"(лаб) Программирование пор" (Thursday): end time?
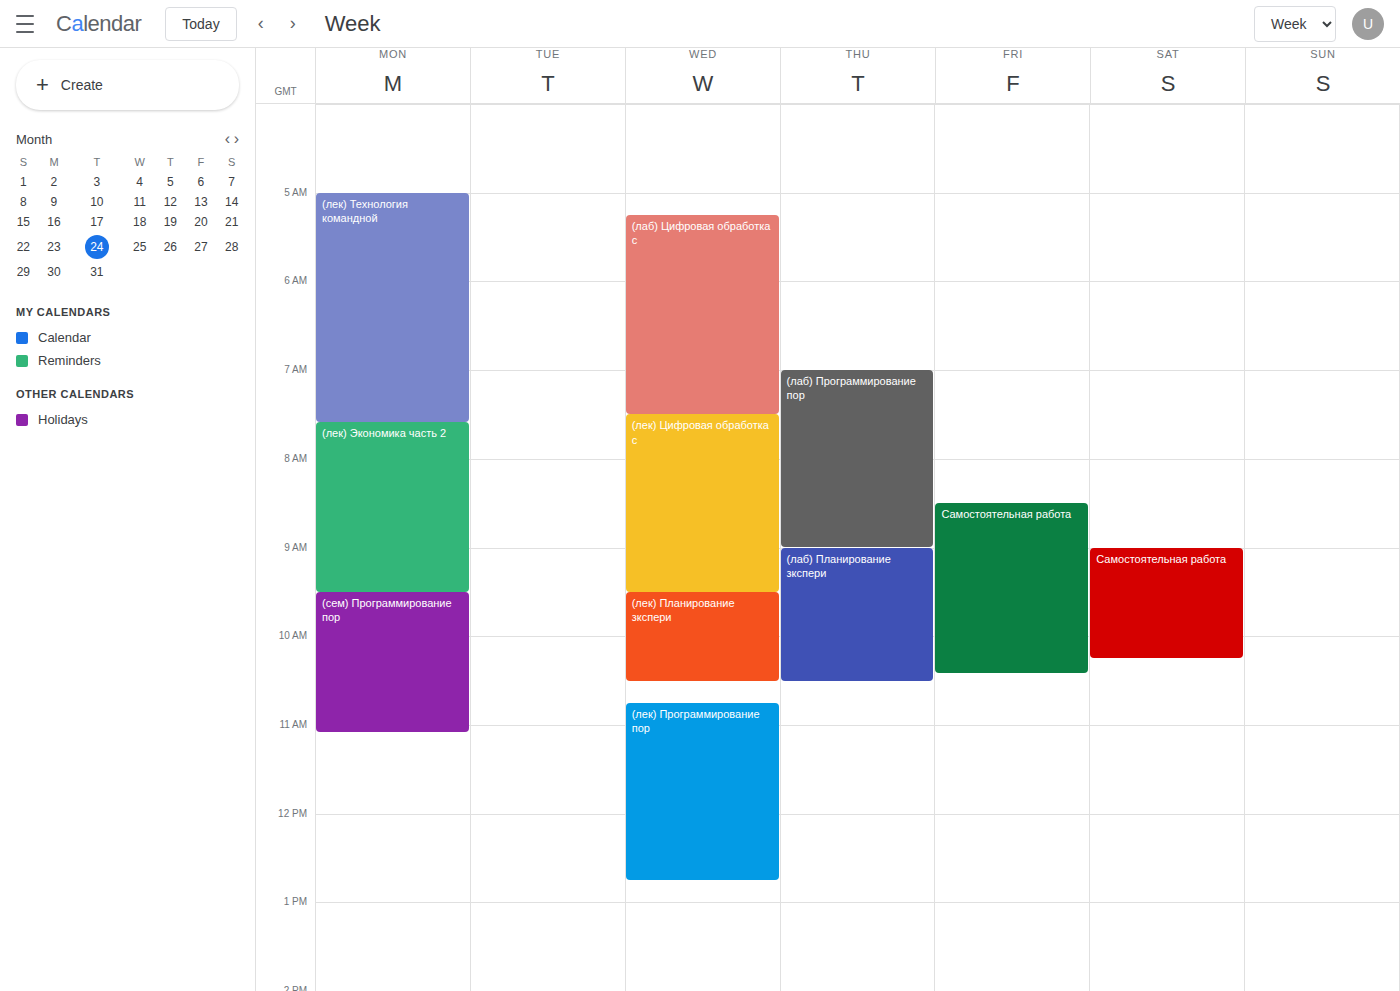
09:00